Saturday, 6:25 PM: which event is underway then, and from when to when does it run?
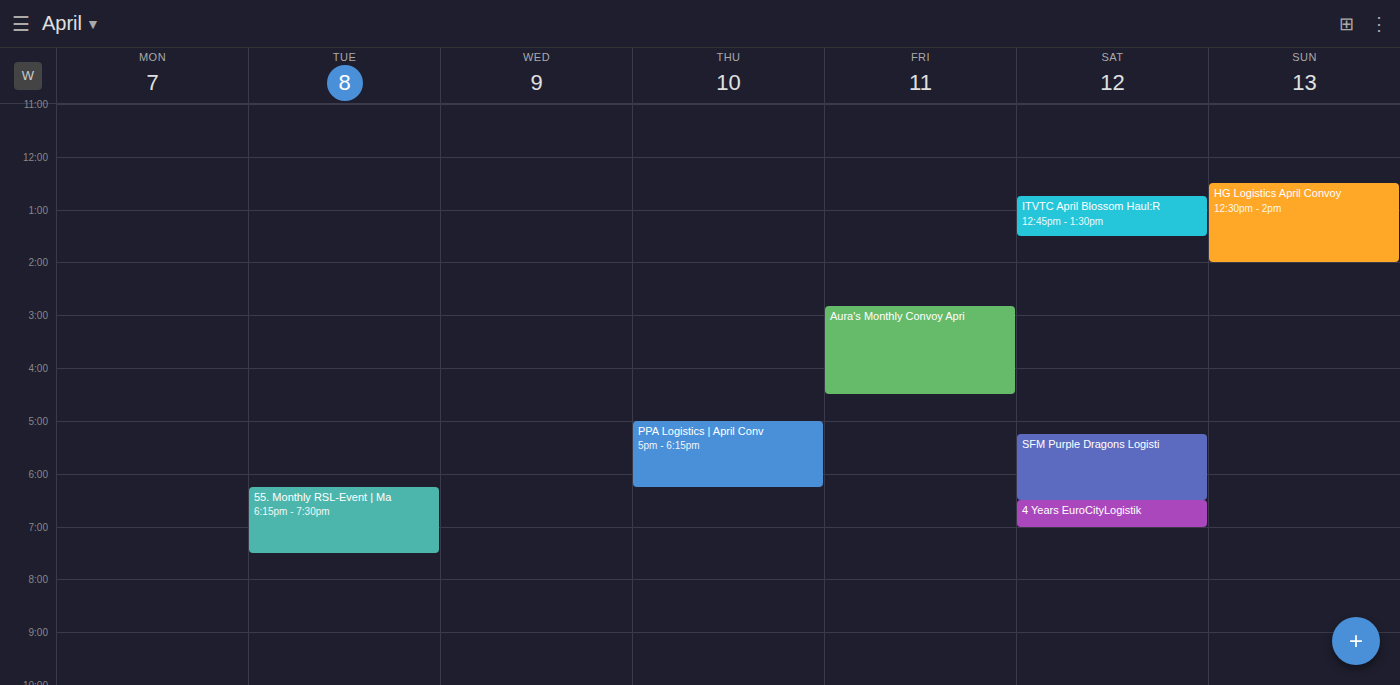
"SFM Purple Dragons Logisti", 5:15 PM to 6:30 PM